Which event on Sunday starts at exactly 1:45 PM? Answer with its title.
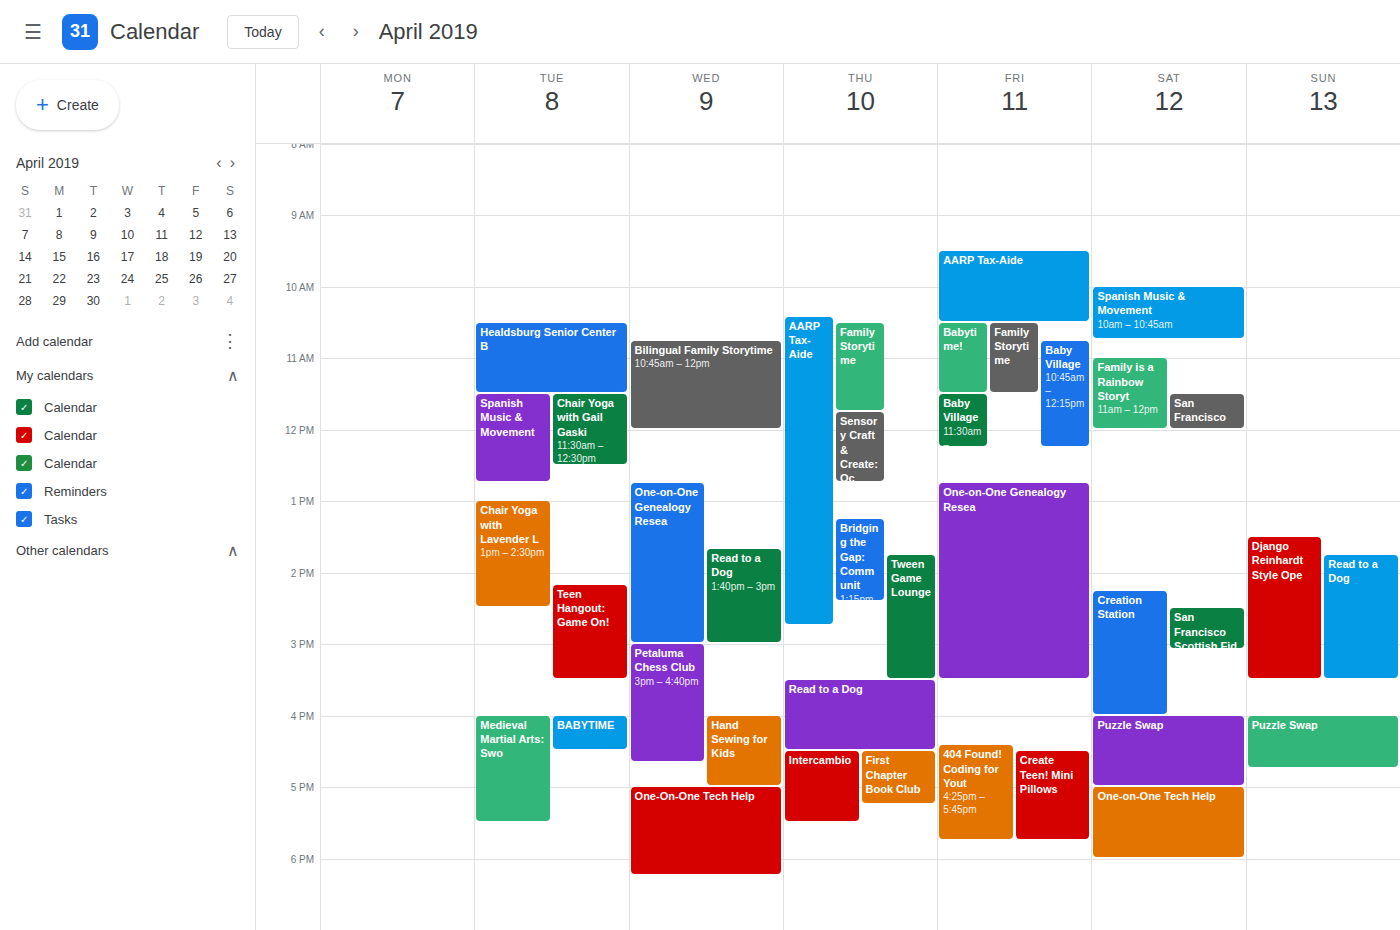
"Read to a Dog"